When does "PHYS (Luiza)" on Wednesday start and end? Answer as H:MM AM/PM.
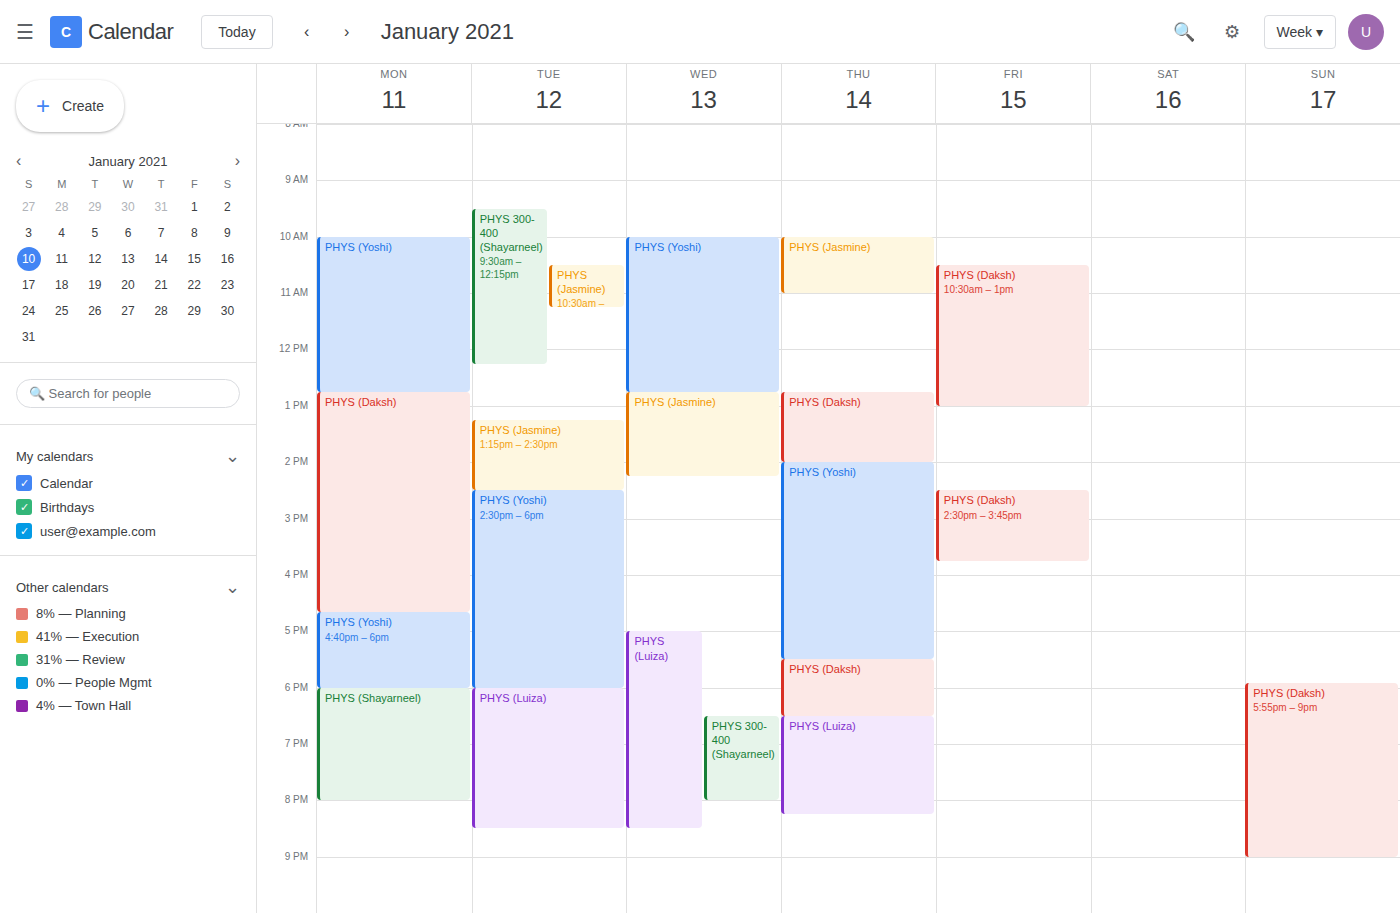
5:00 PM to 8:30 PM